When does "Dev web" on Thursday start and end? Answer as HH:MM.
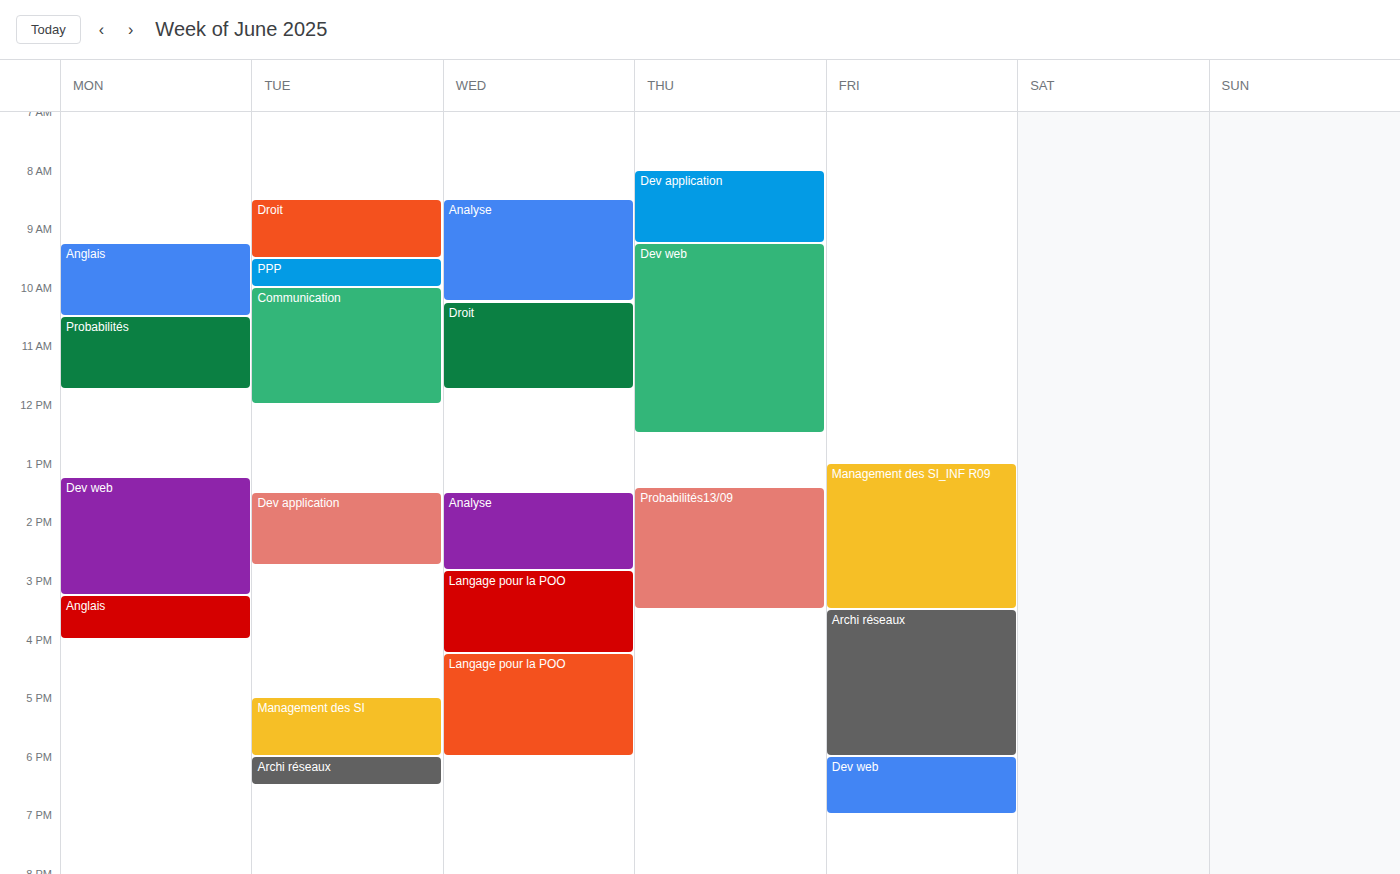
09:15 to 12:30